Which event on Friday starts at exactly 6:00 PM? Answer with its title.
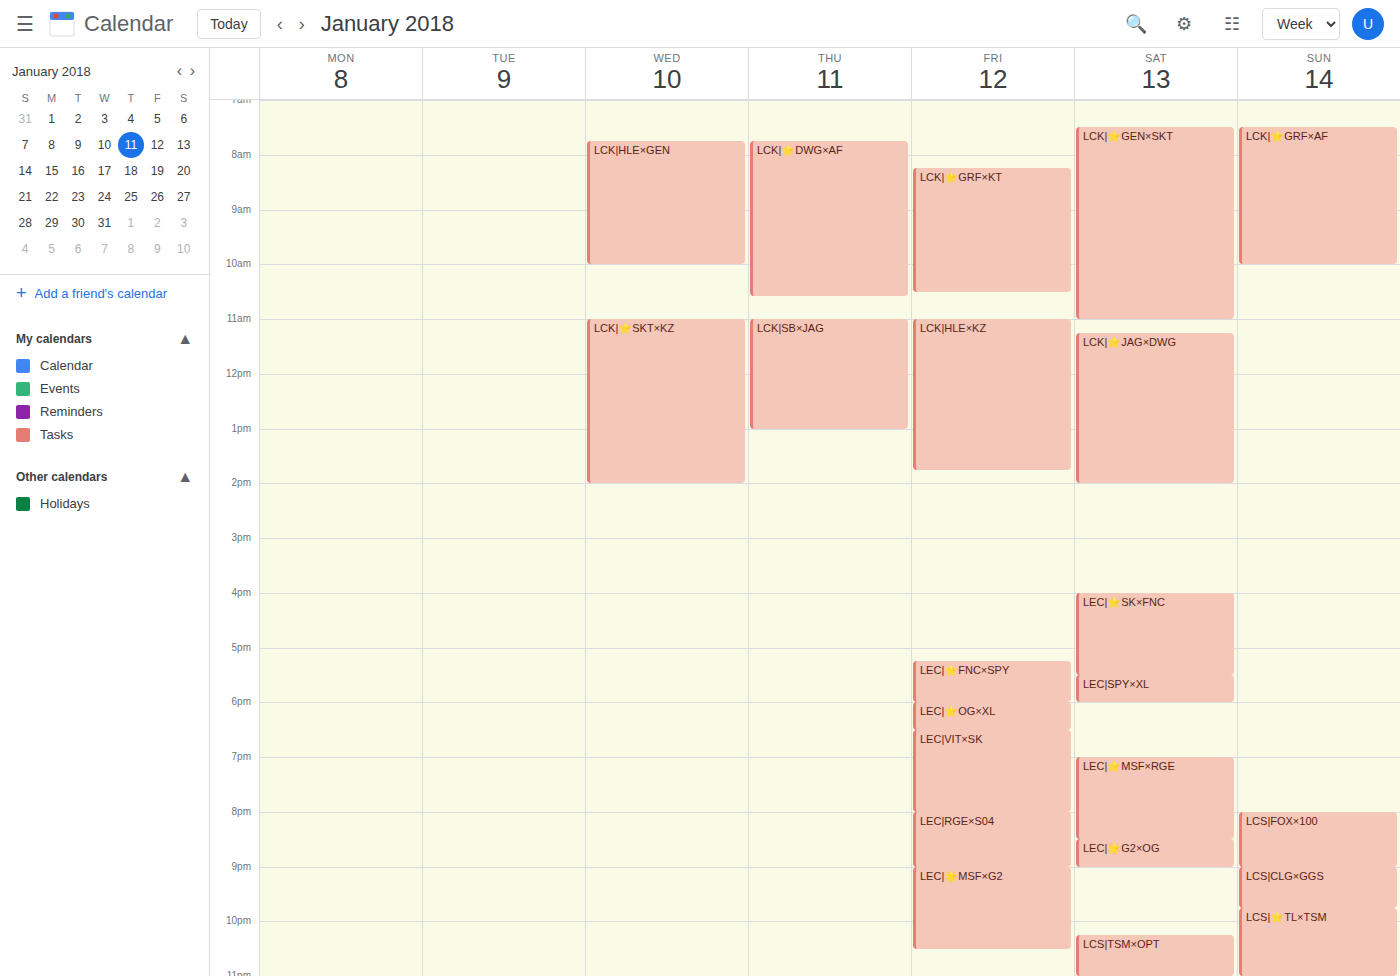
"LEC|⭐OG×XL"